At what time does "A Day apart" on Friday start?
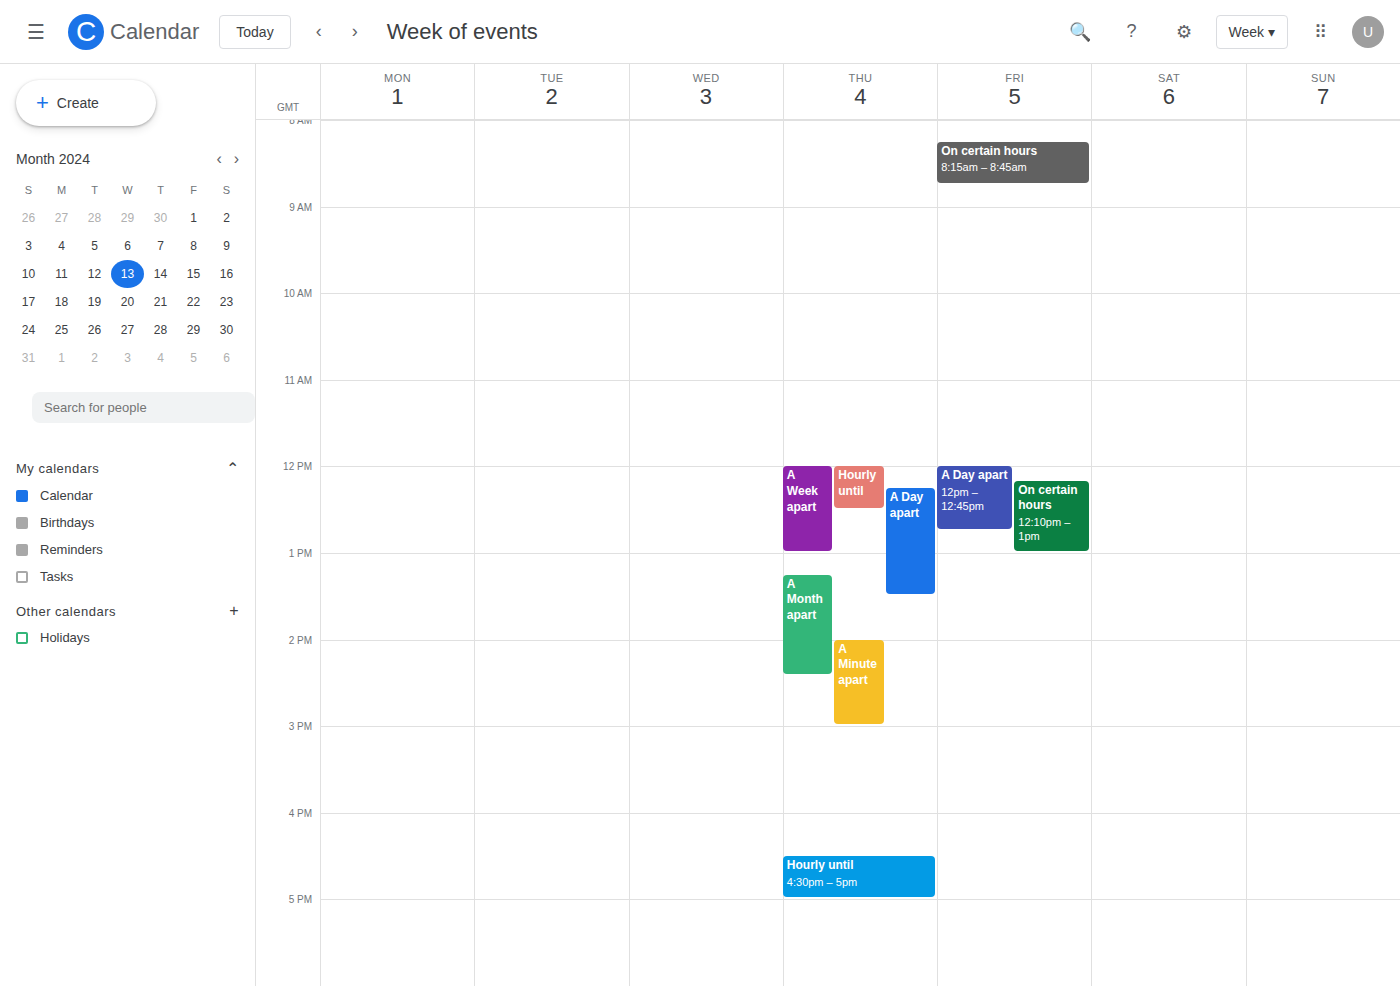
12:00 PM